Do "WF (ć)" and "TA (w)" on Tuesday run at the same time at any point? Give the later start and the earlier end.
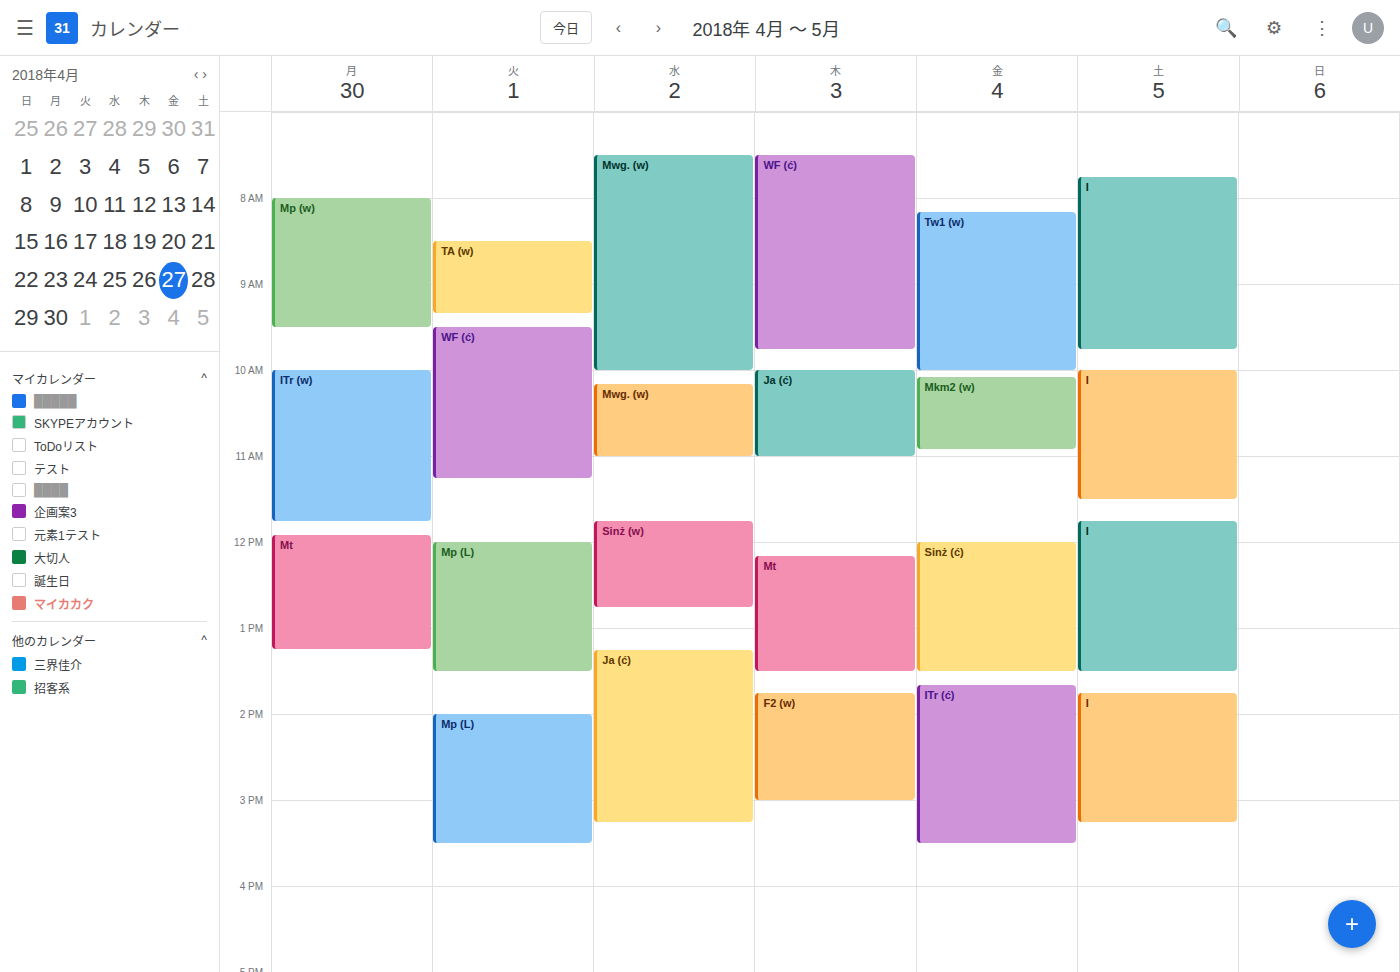
"TA (w)" ends at 9:20 AM and "WF (ć)" starts at 9:30 AM -- no overlap.